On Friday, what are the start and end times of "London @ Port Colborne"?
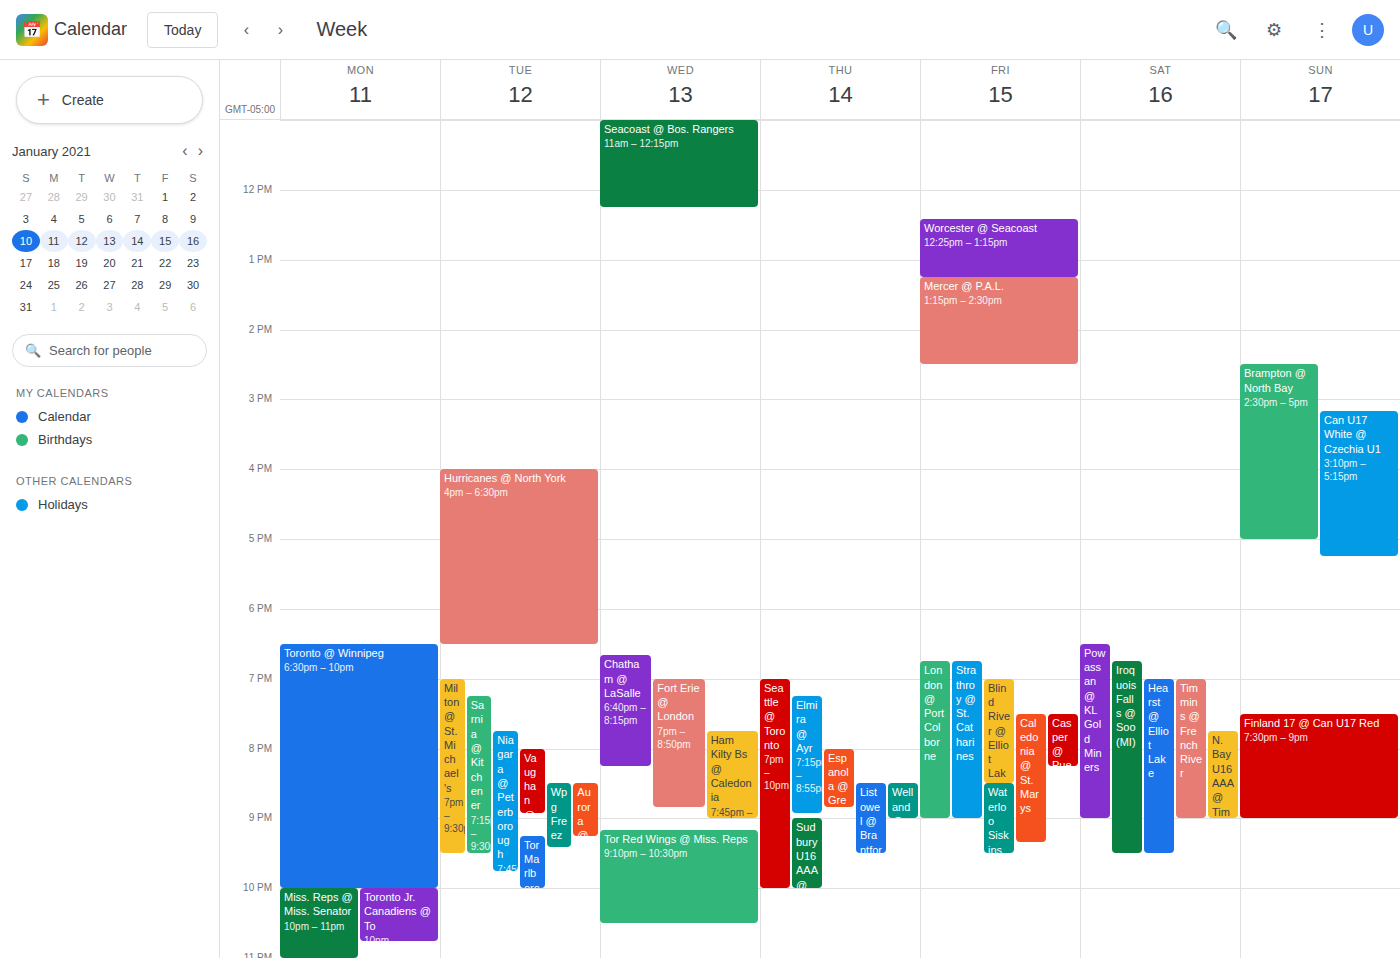
18:45 to 21:00